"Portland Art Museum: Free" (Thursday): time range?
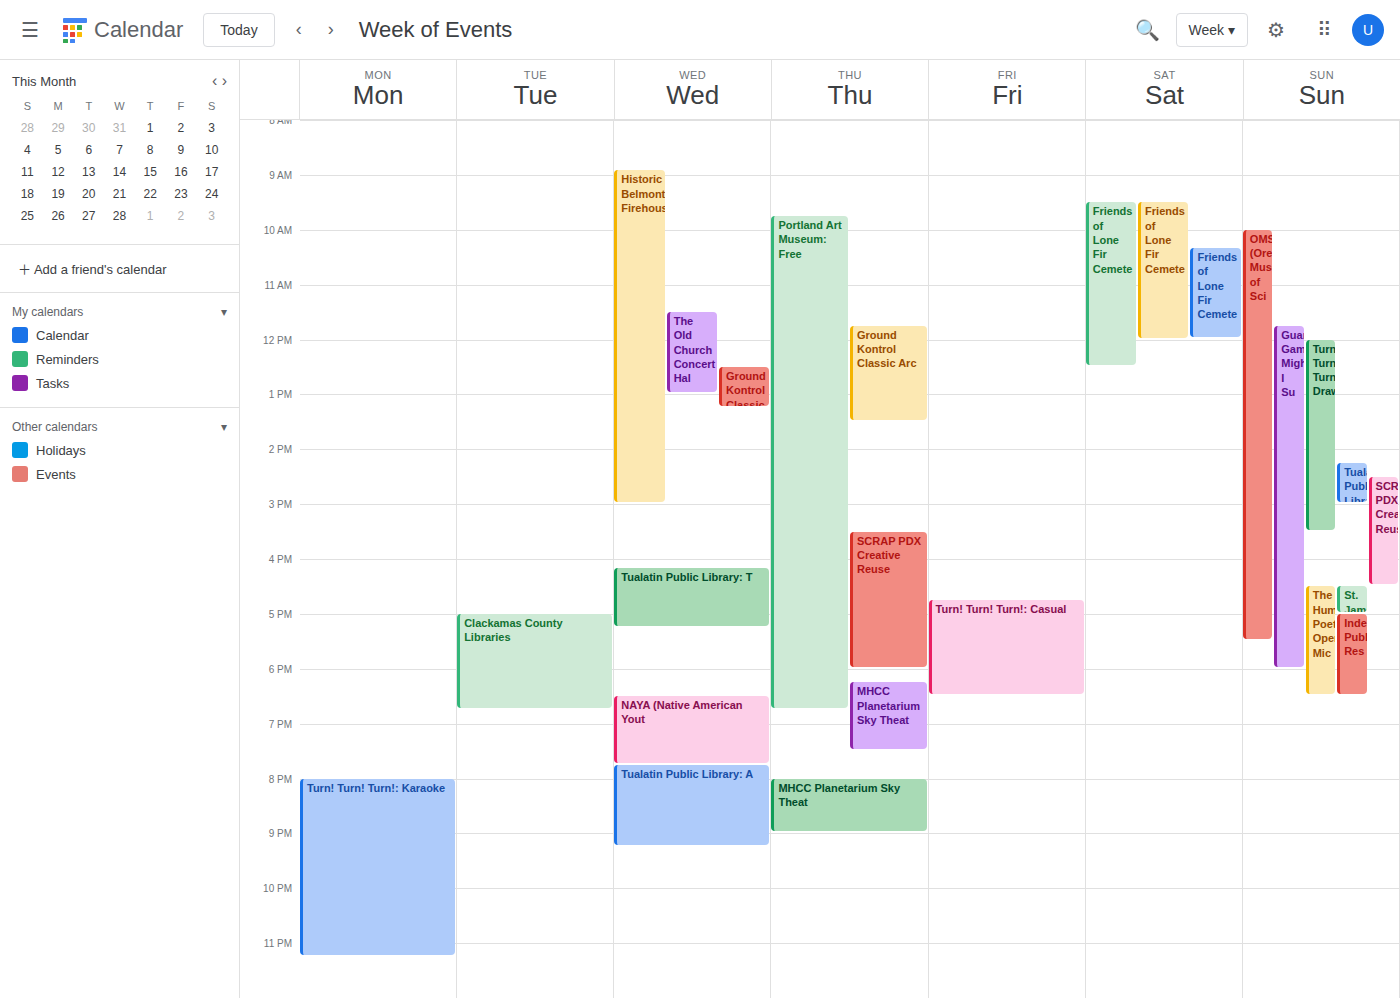
9:45 AM to 6:45 PM